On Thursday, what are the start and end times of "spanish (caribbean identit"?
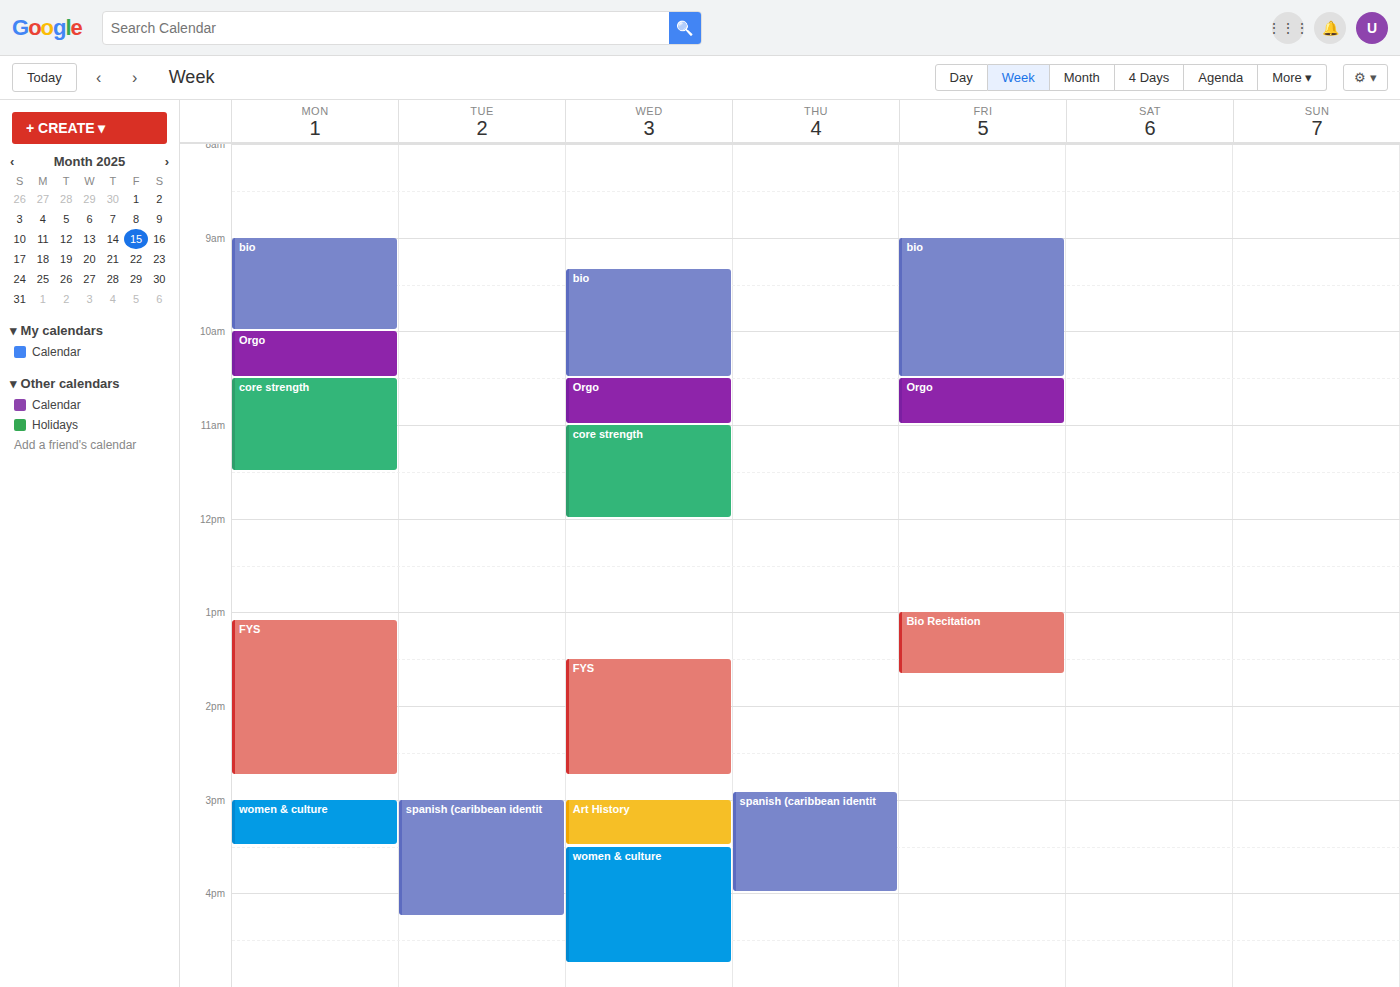
2:55 PM to 4:00 PM